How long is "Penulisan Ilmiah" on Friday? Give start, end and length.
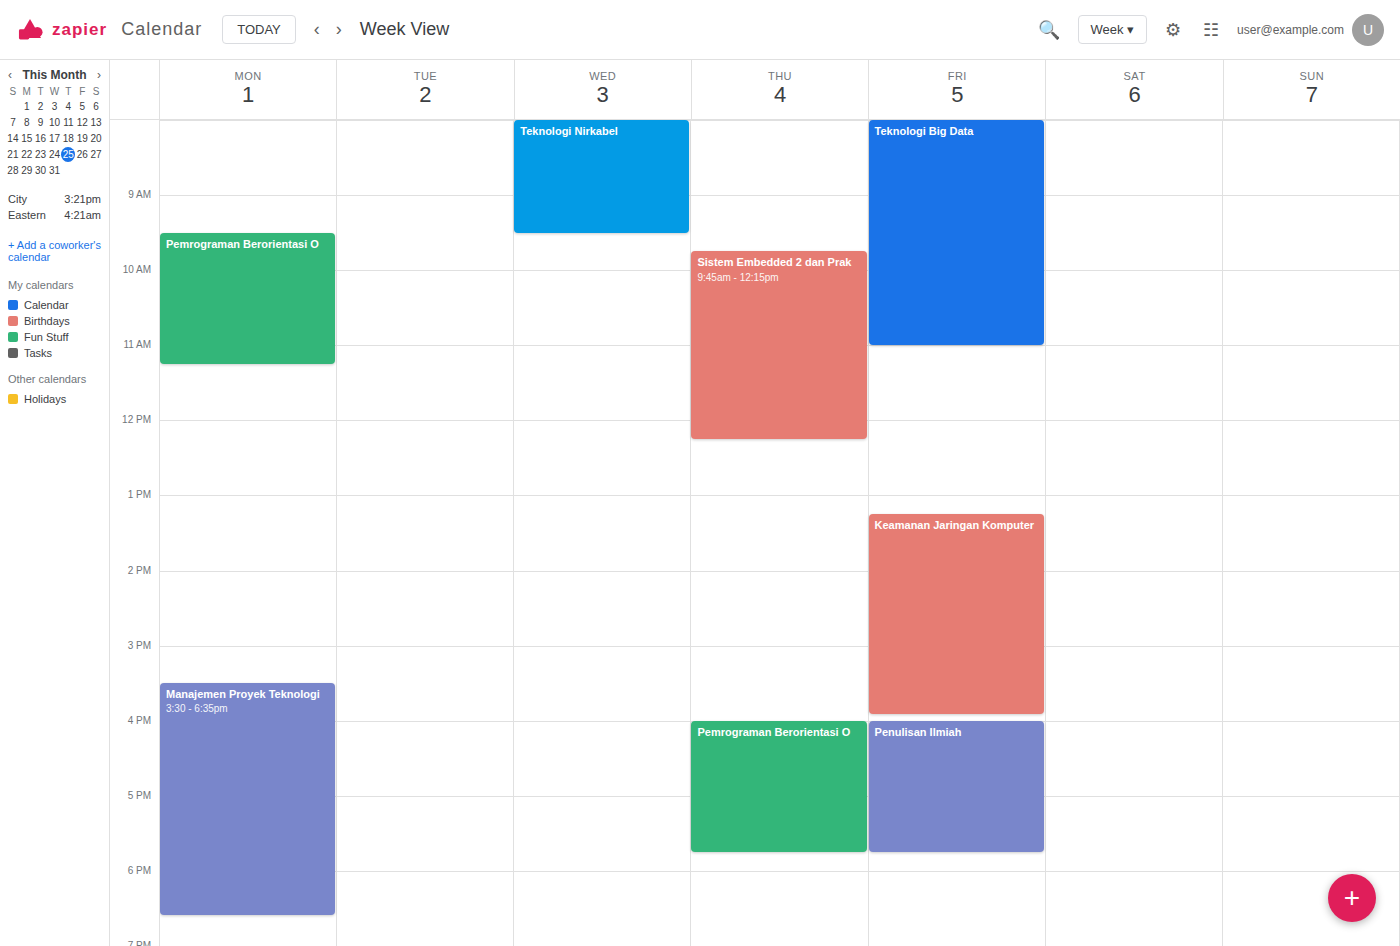
4:00 PM to 5:45 PM, 1 hour 45 minutes